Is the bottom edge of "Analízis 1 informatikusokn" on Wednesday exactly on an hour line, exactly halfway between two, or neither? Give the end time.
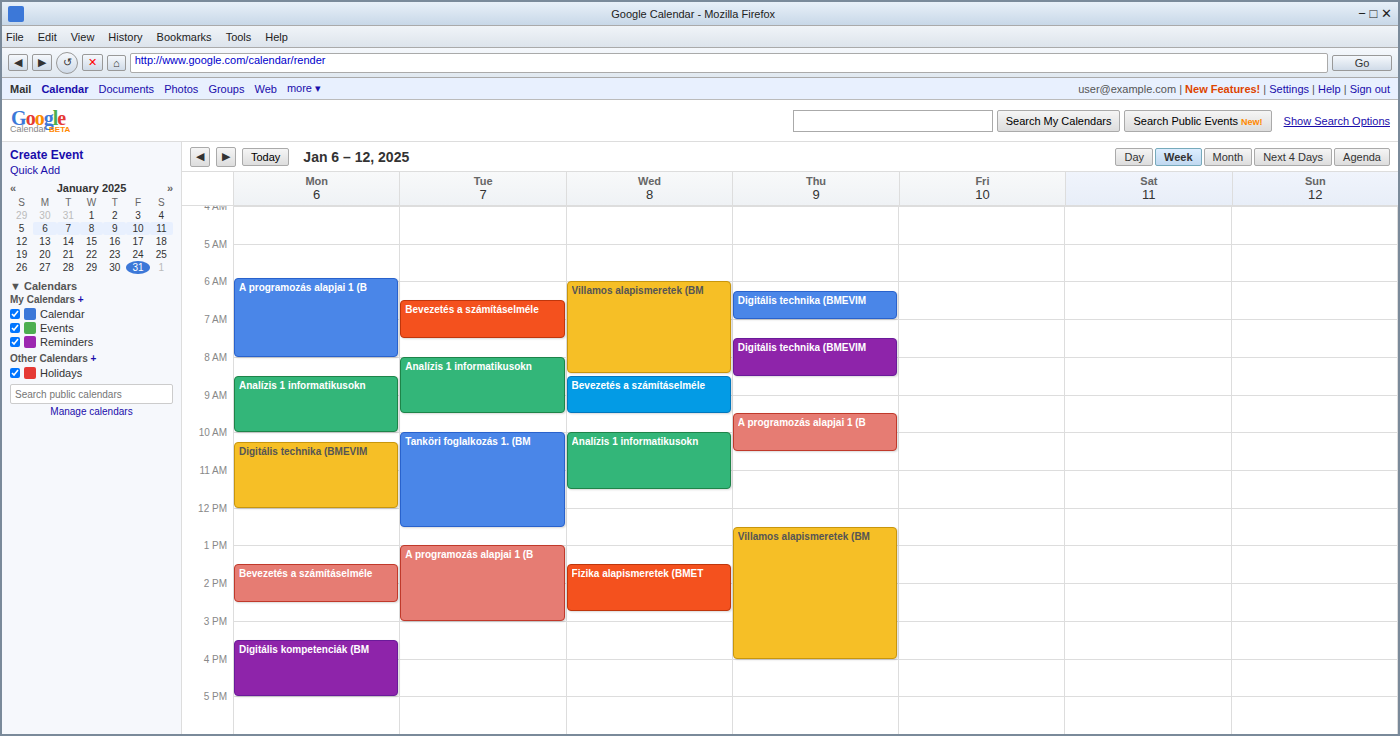
11:30 AM -- halfway between the 11 AM and 12 PM lines.